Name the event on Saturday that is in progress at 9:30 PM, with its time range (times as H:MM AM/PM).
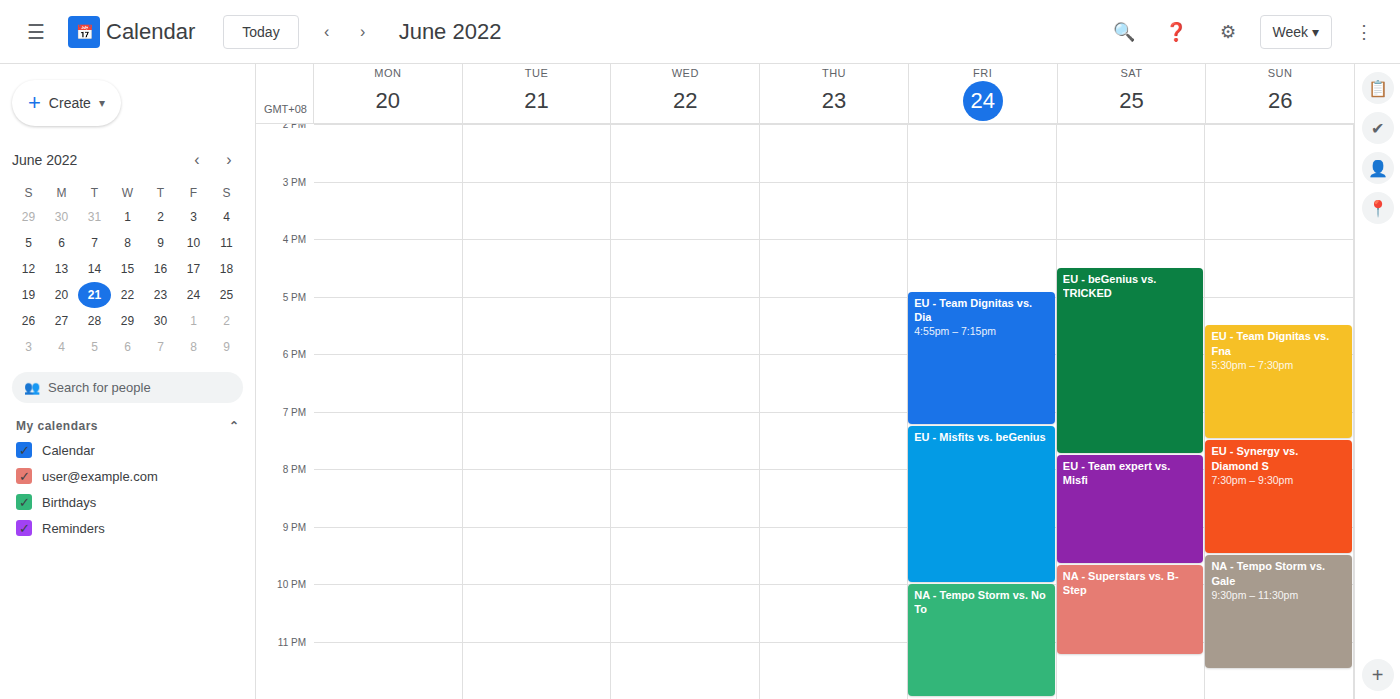
"EU - Team expert vs. Misfi", 7:45 PM to 9:40 PM